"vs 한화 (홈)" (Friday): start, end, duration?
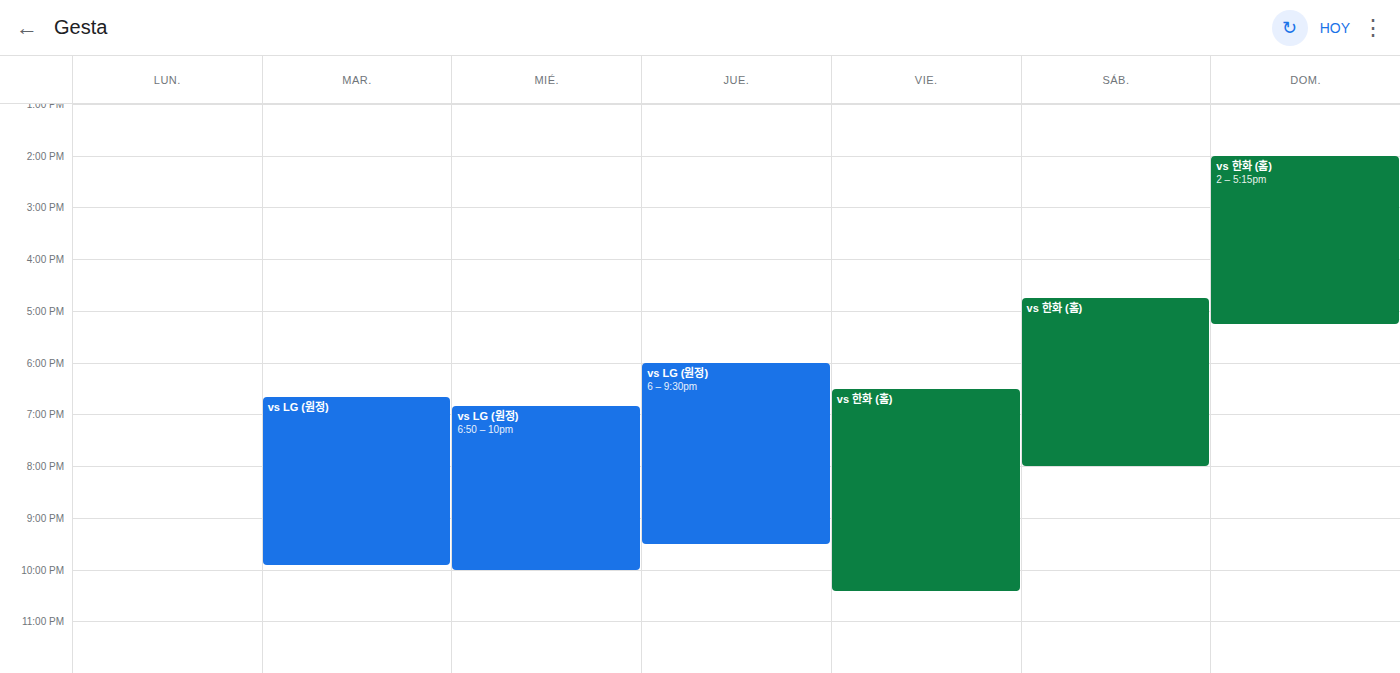
18:30 to 22:25, 3 hours 55 minutes